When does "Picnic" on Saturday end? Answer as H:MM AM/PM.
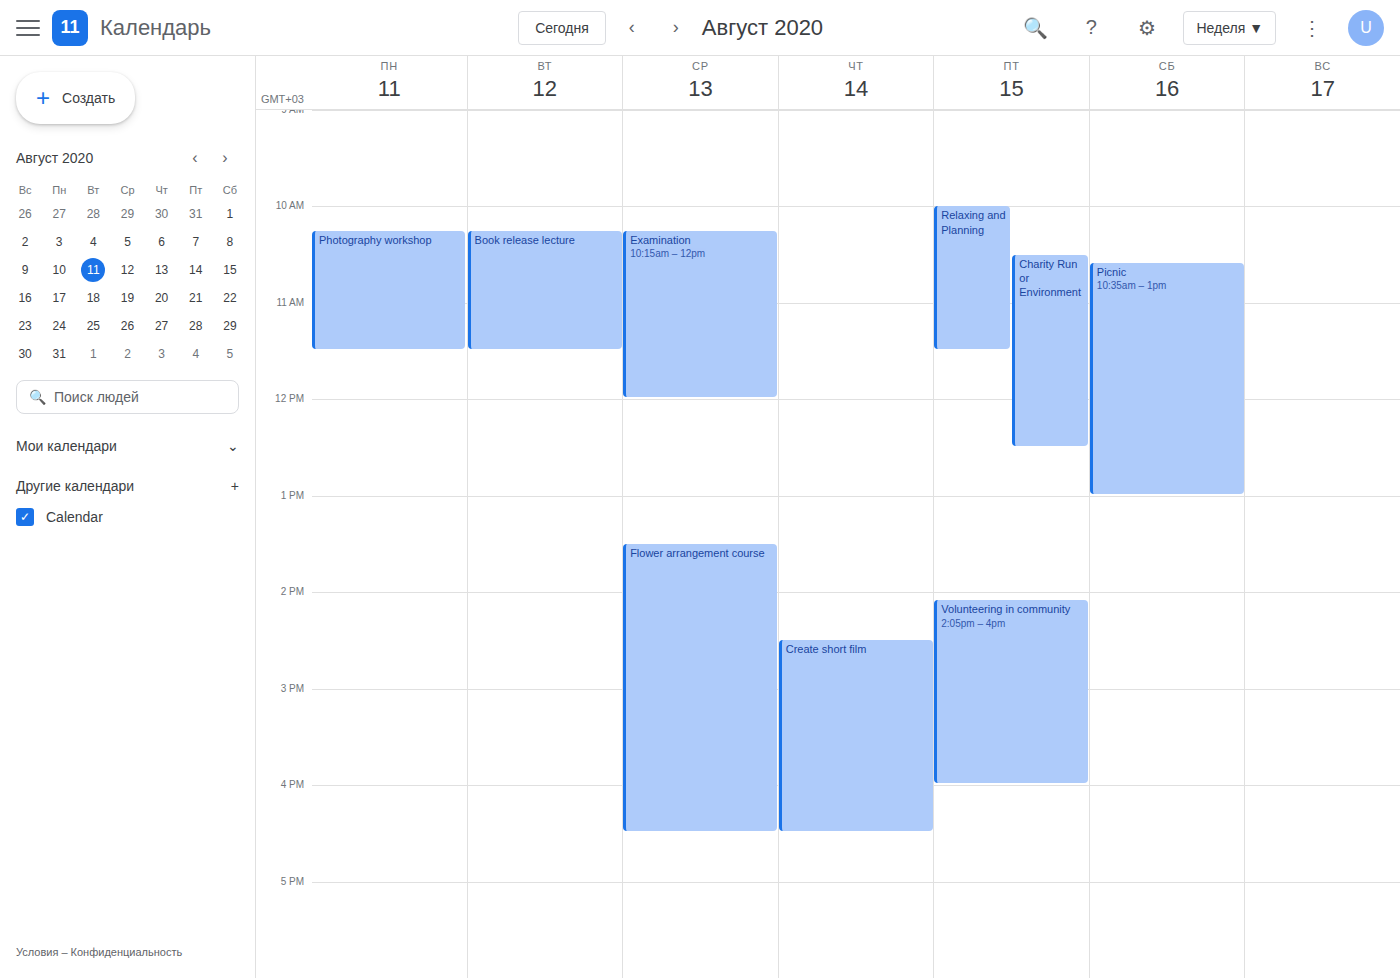
1:00 PM